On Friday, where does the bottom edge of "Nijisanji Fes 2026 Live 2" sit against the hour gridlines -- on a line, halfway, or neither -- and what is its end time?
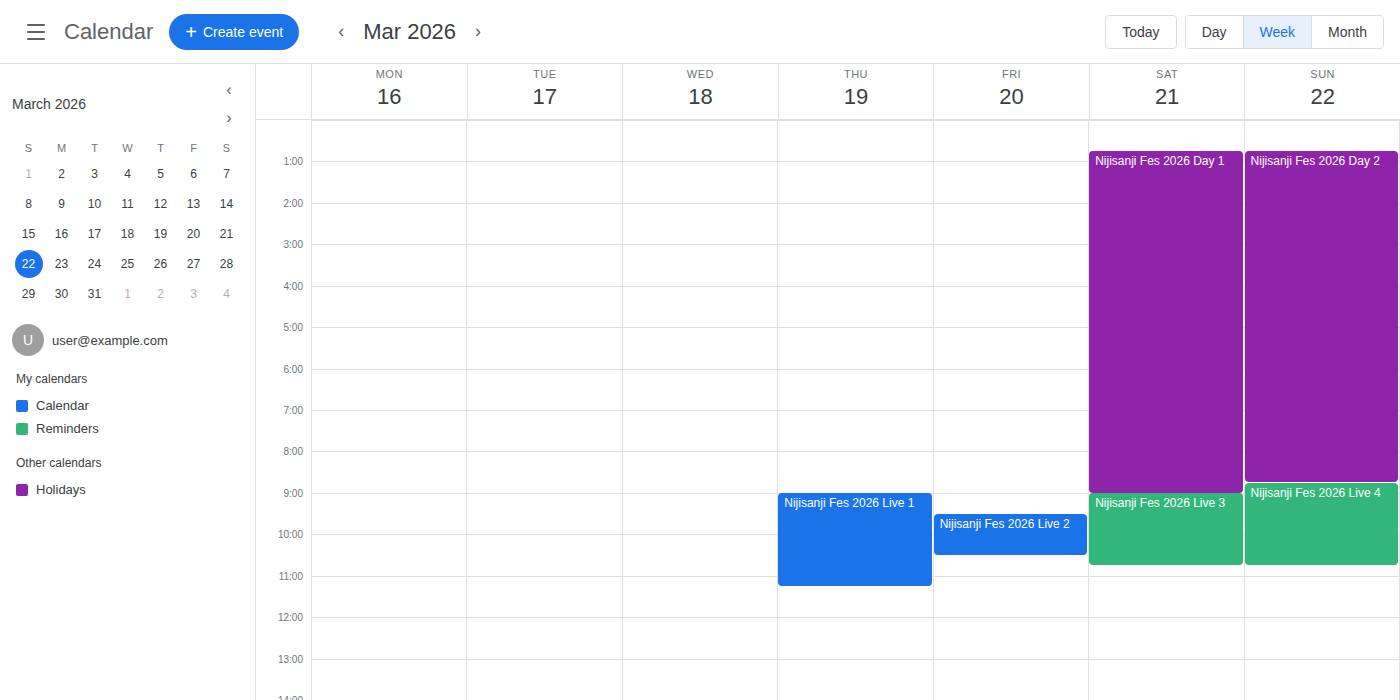
10:30 AM -- halfway between the 10 AM and 11 AM lines.